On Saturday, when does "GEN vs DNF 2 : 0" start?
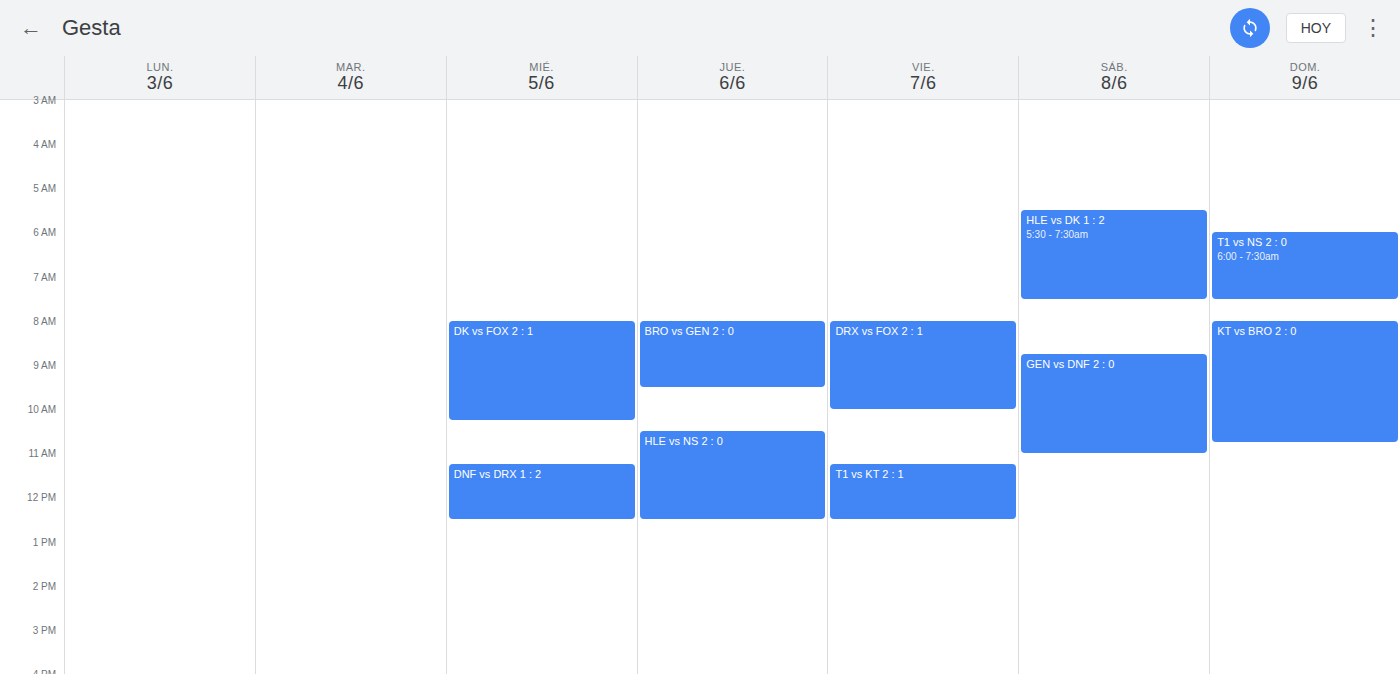
8:45 AM